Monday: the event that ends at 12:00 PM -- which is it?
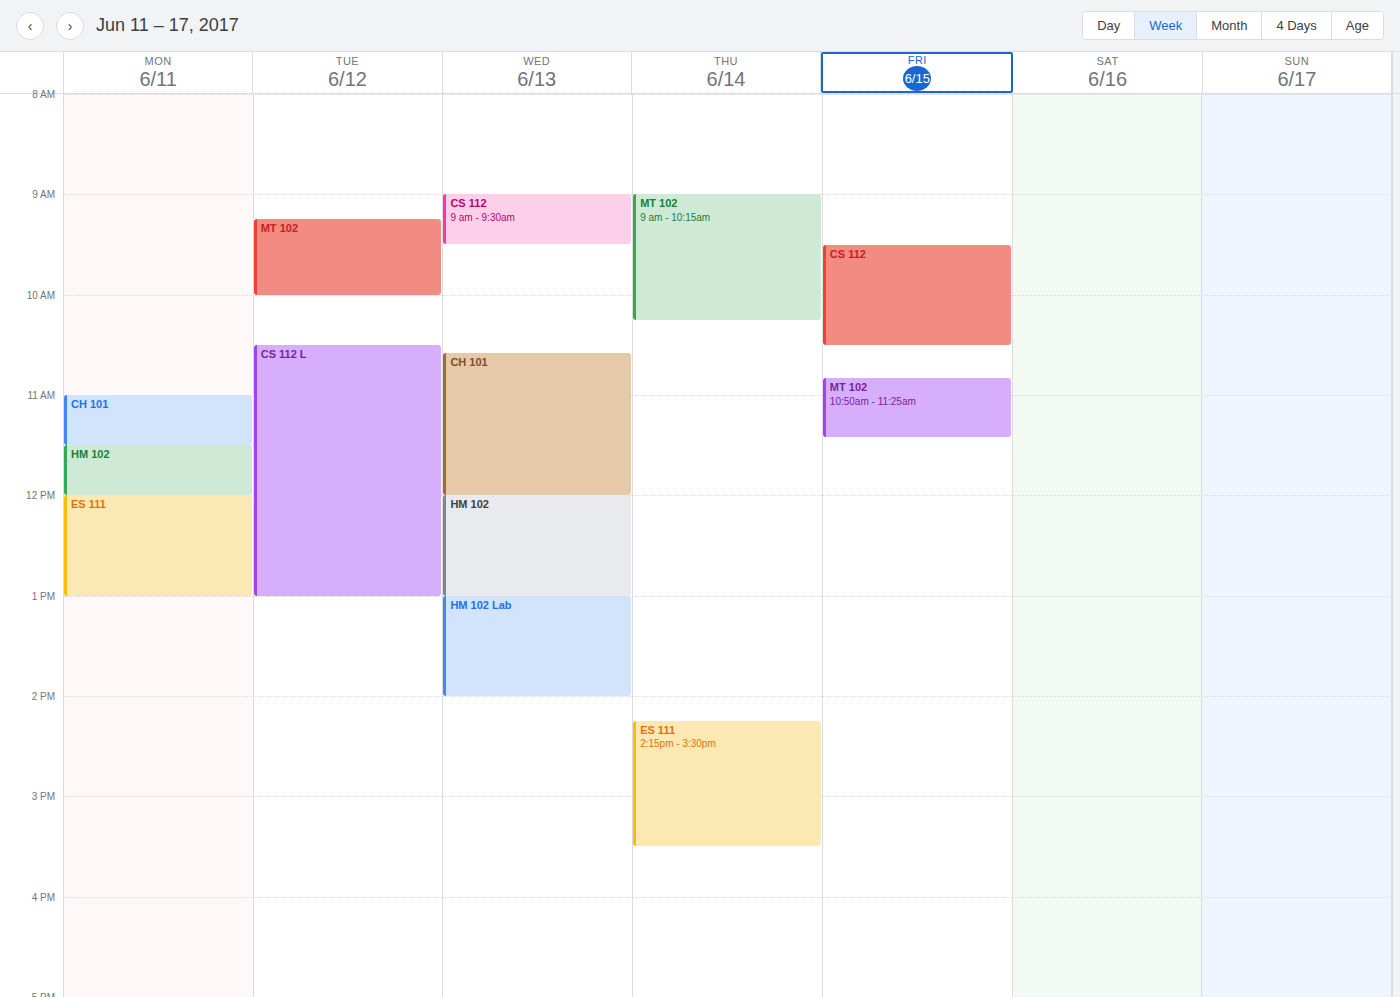
"HM 102"